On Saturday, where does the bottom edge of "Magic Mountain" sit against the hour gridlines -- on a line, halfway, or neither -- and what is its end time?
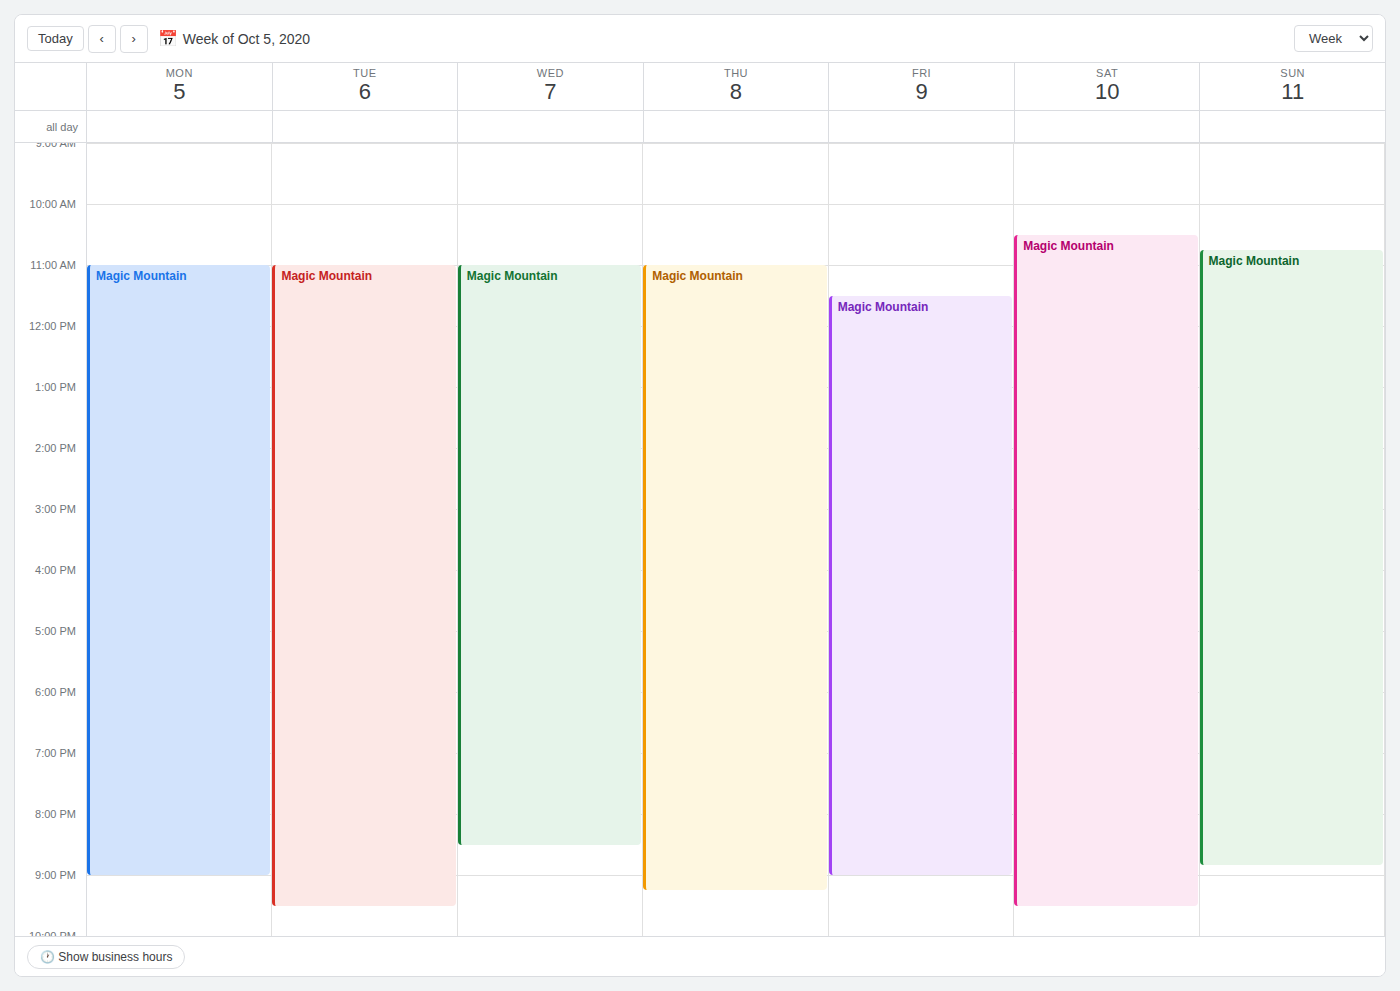
9:30 PM -- halfway between the 9 PM and 10 PM lines.